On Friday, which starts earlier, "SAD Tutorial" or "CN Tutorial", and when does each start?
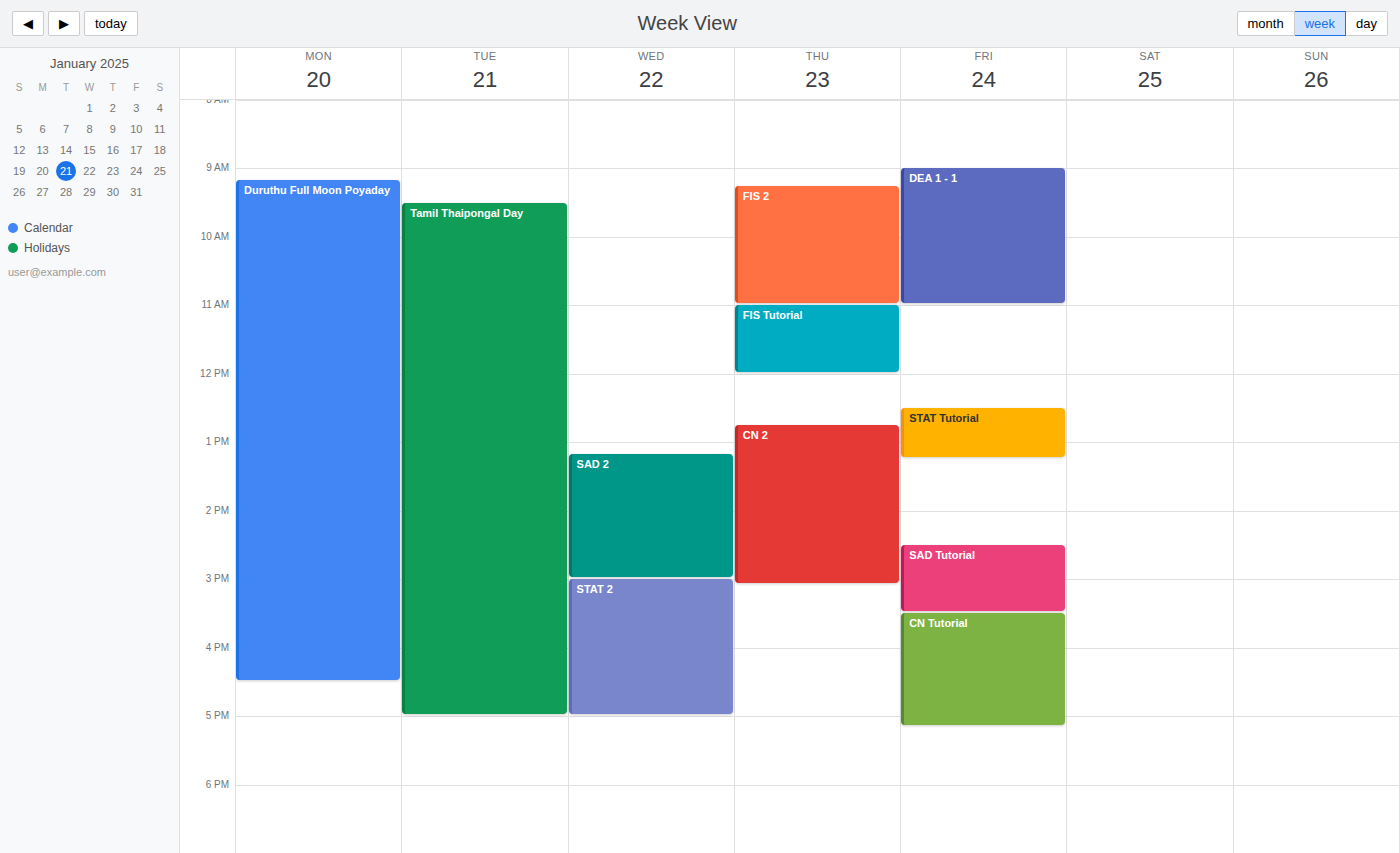
"SAD Tutorial" 2:30 PM; "CN Tutorial" 3:30 PM.